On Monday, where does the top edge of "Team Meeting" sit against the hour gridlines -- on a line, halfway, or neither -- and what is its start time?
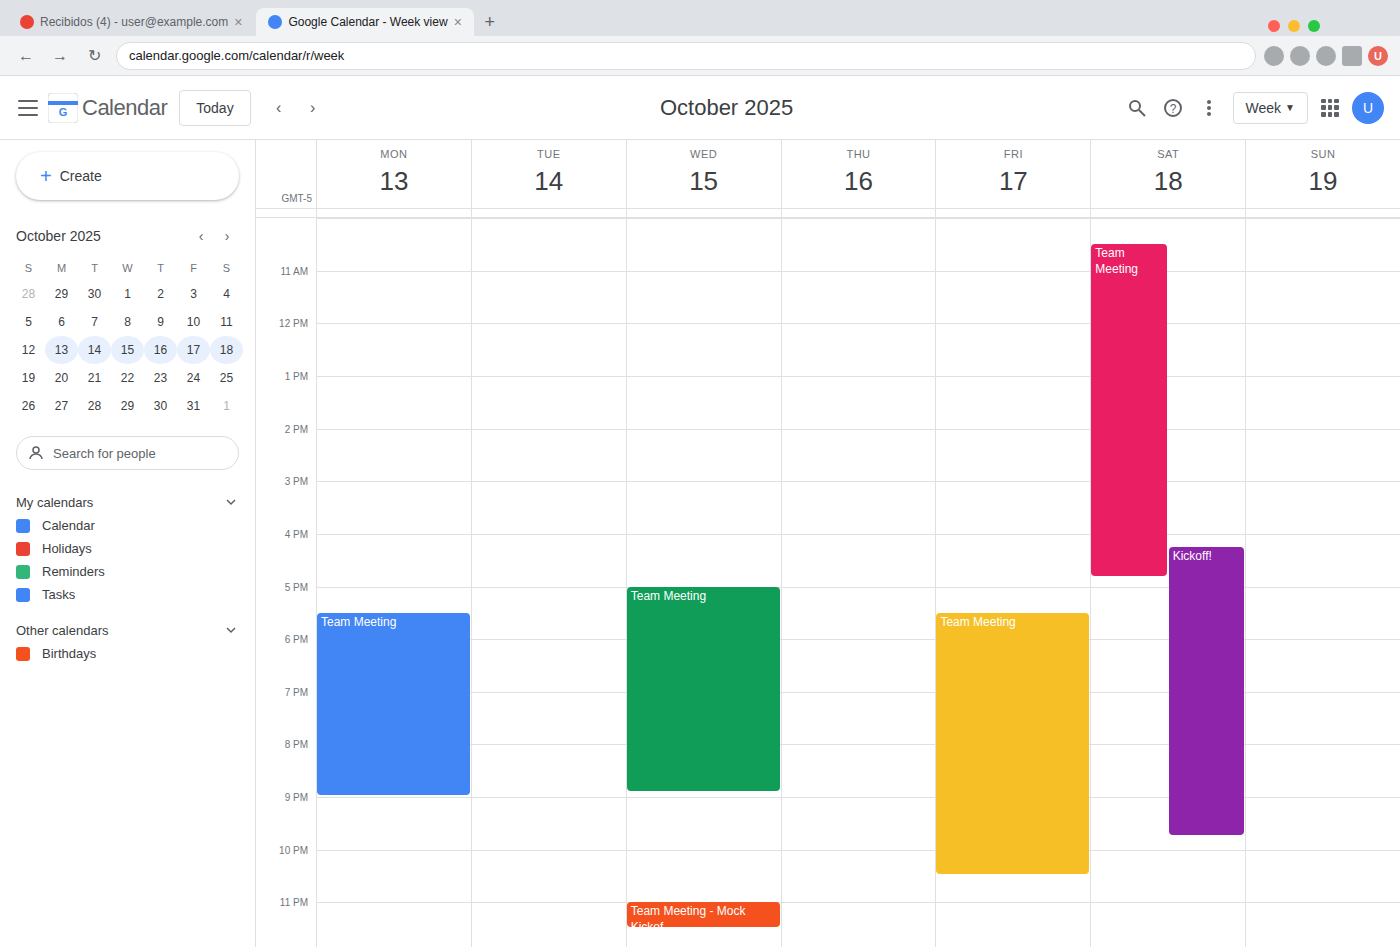
5:30 PM -- halfway between the 5 PM and 6 PM lines.